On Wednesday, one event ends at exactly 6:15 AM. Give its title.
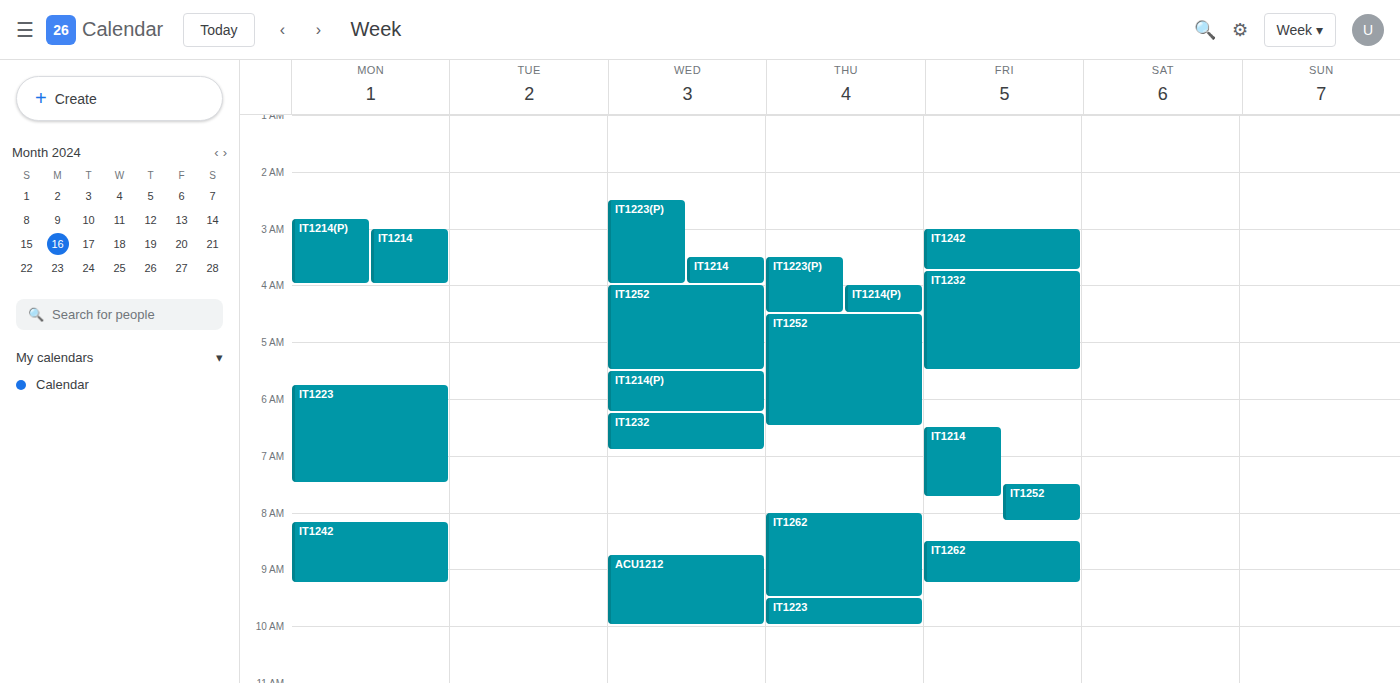
"IT1214(P)"